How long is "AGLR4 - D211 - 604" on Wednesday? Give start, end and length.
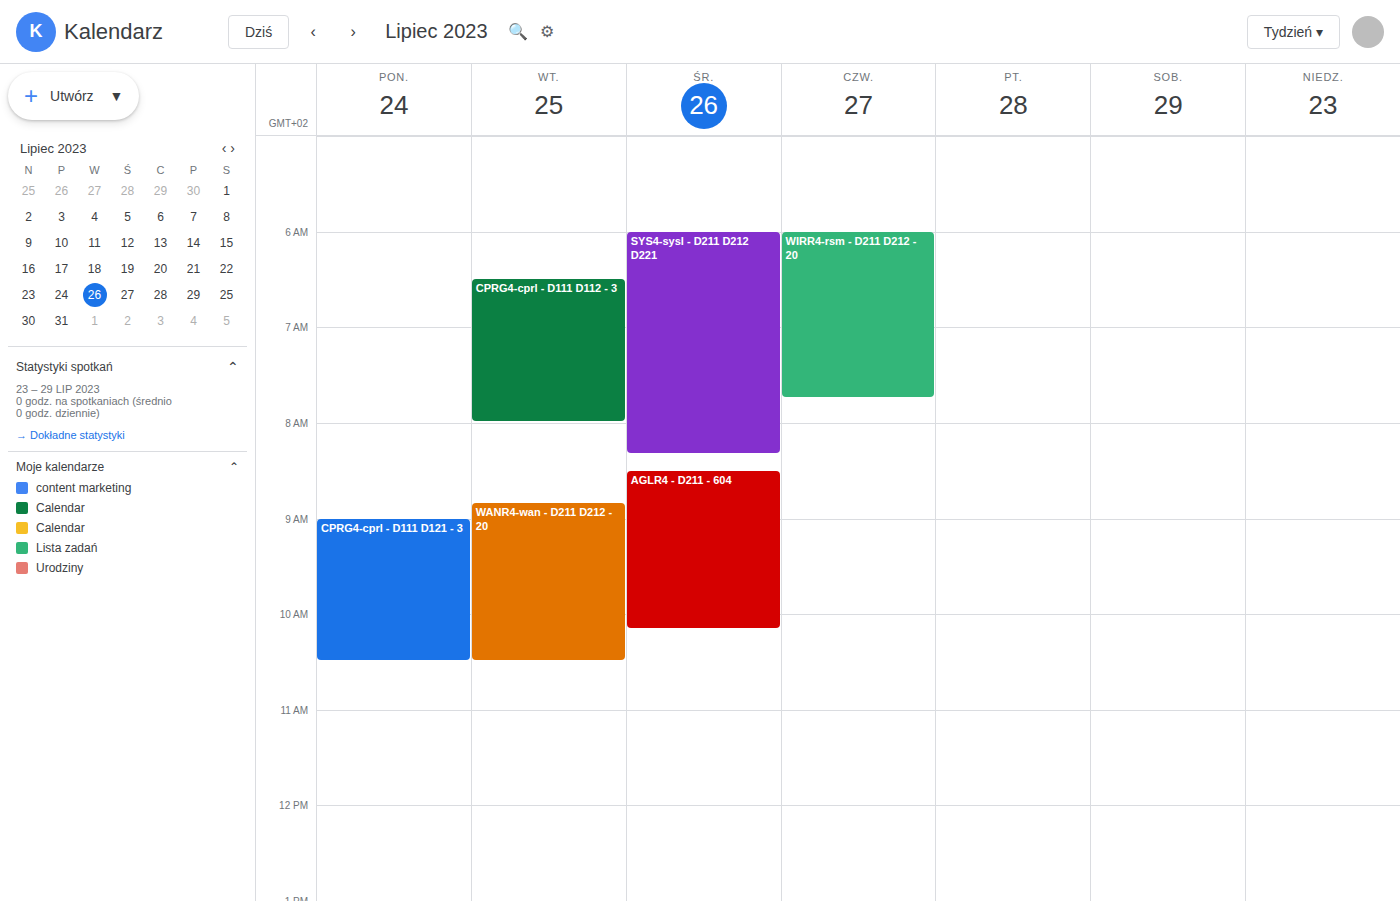
8:30 AM to 10:10 AM, 1 hour 40 minutes